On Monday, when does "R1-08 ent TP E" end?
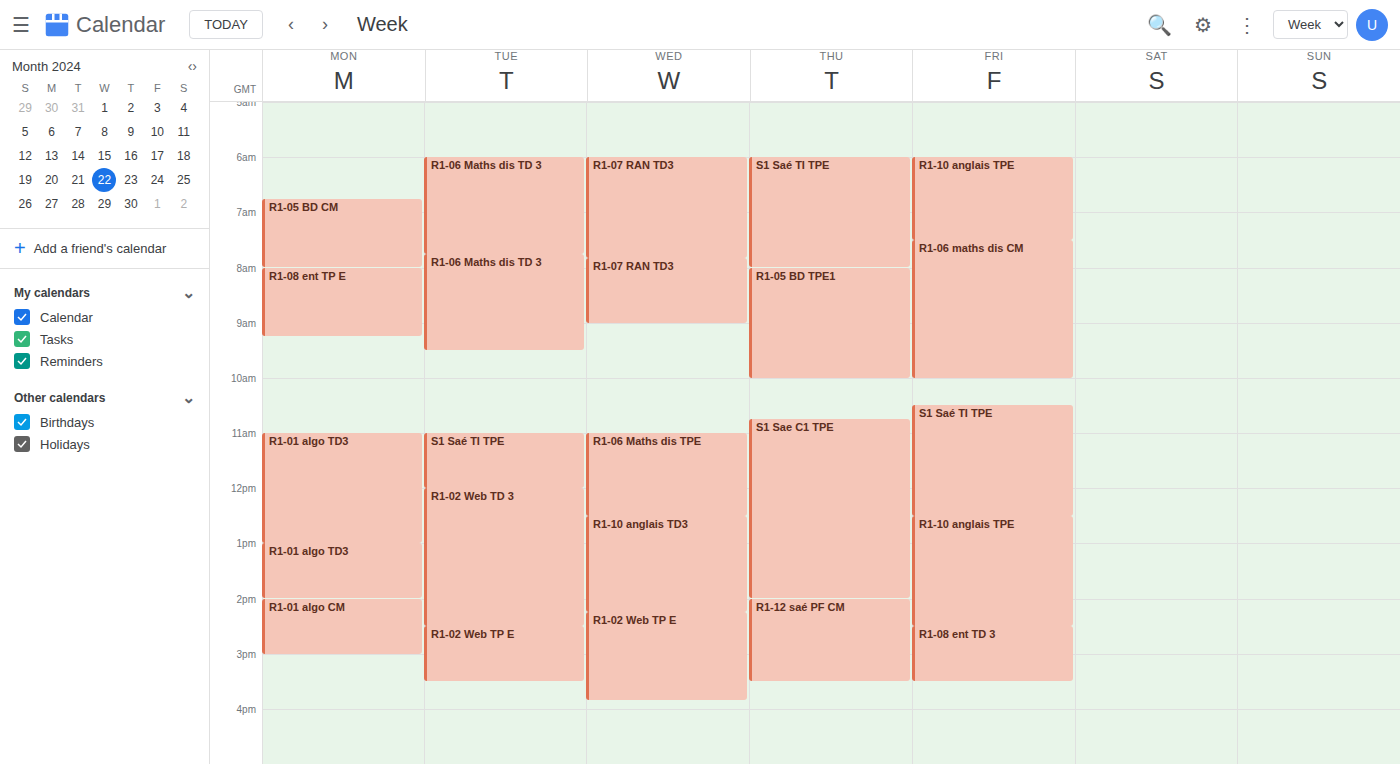
9:15 AM